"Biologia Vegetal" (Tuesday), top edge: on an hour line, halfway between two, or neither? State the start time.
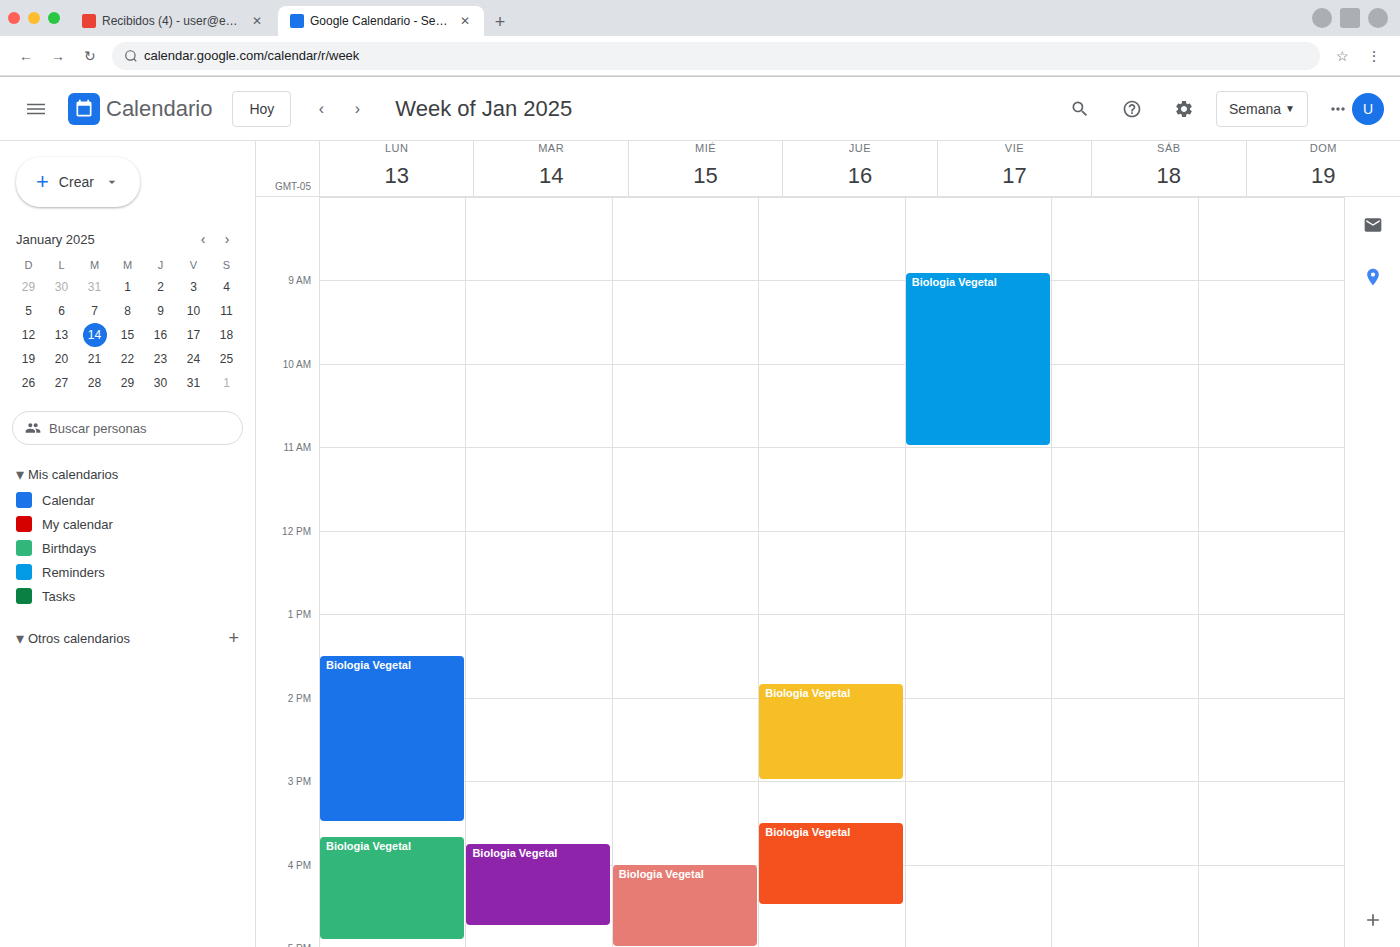
3:45 PM -- neither: three quarters of the way from the 3 PM line to the 4 PM line.